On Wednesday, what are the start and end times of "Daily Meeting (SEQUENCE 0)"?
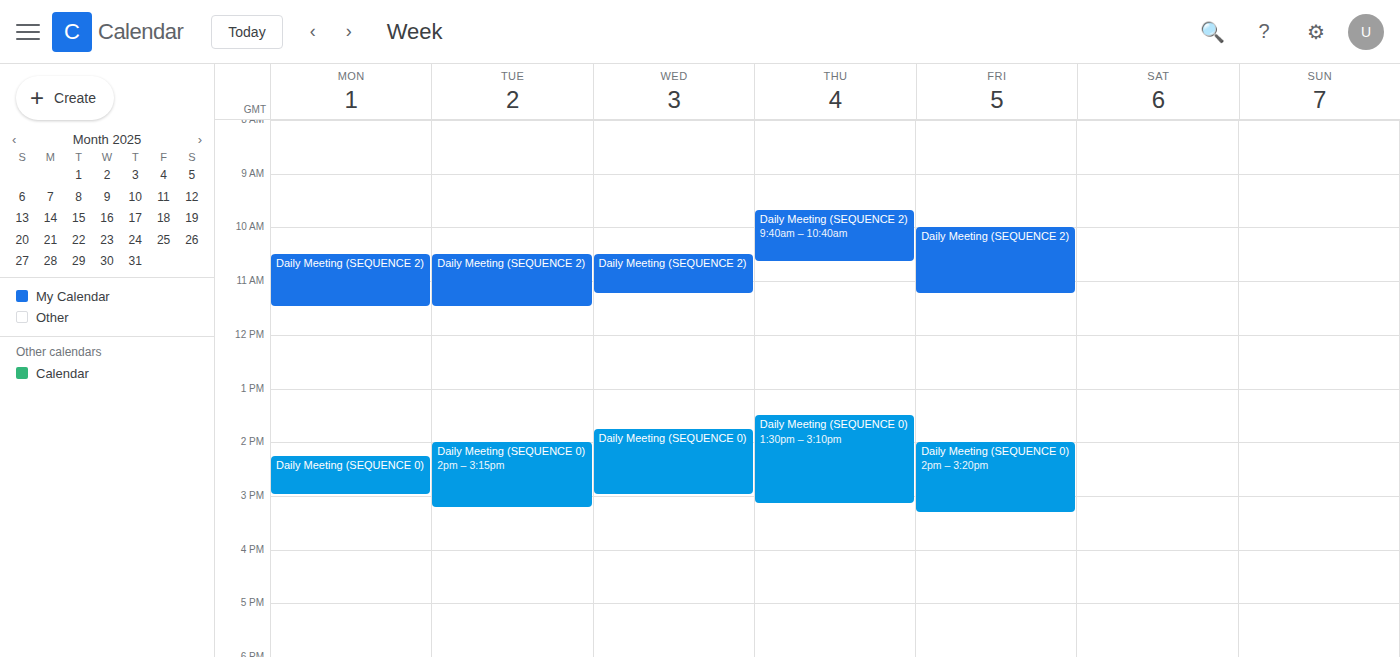
1:45 PM to 3:00 PM